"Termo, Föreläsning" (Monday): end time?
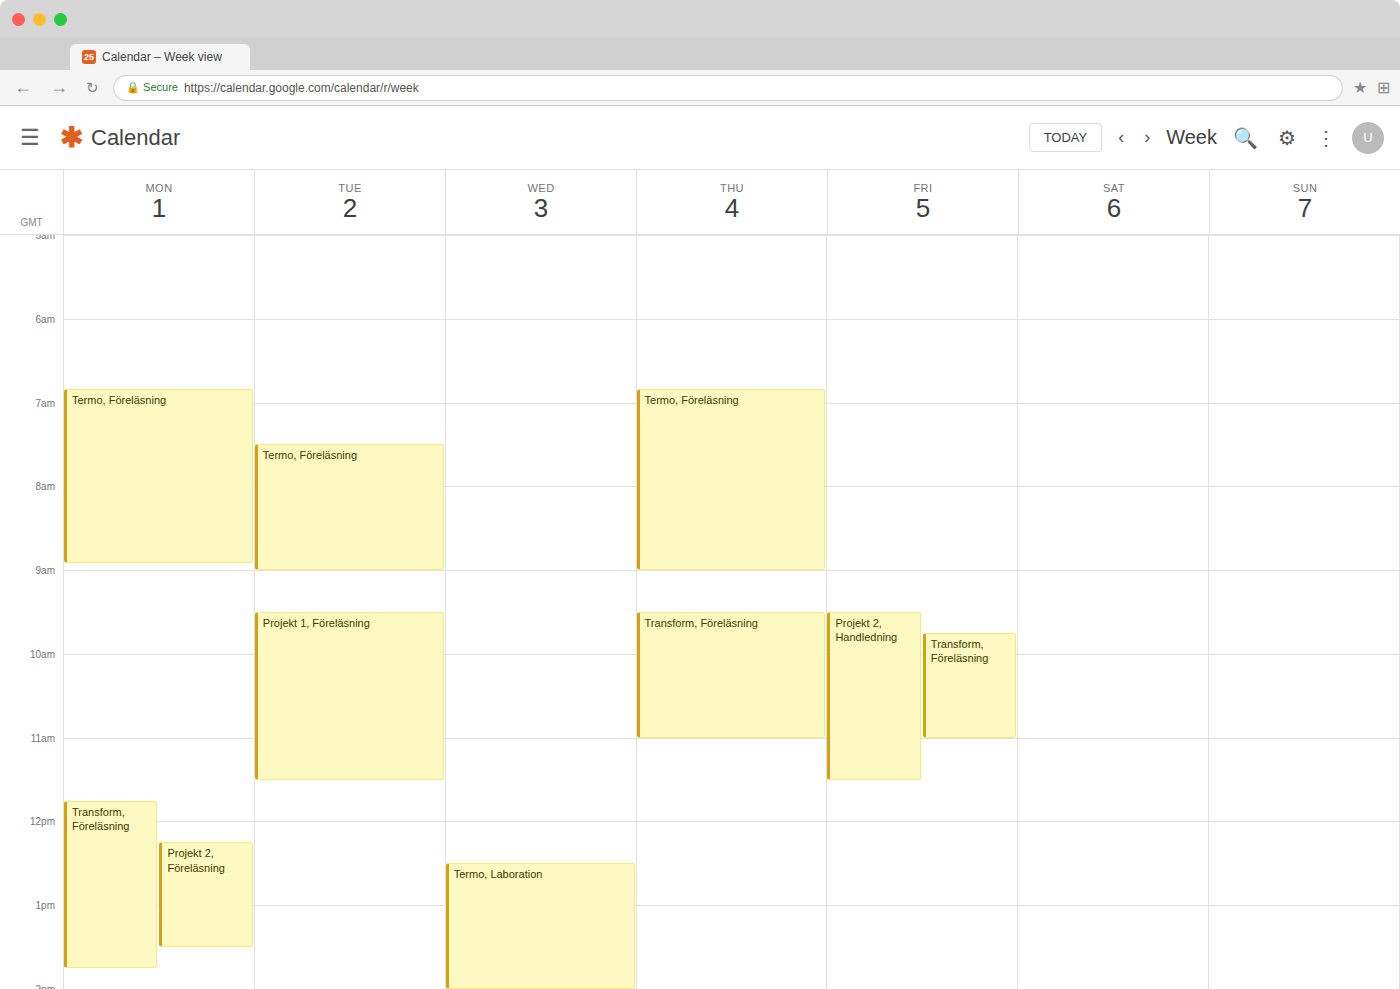
8:55 AM